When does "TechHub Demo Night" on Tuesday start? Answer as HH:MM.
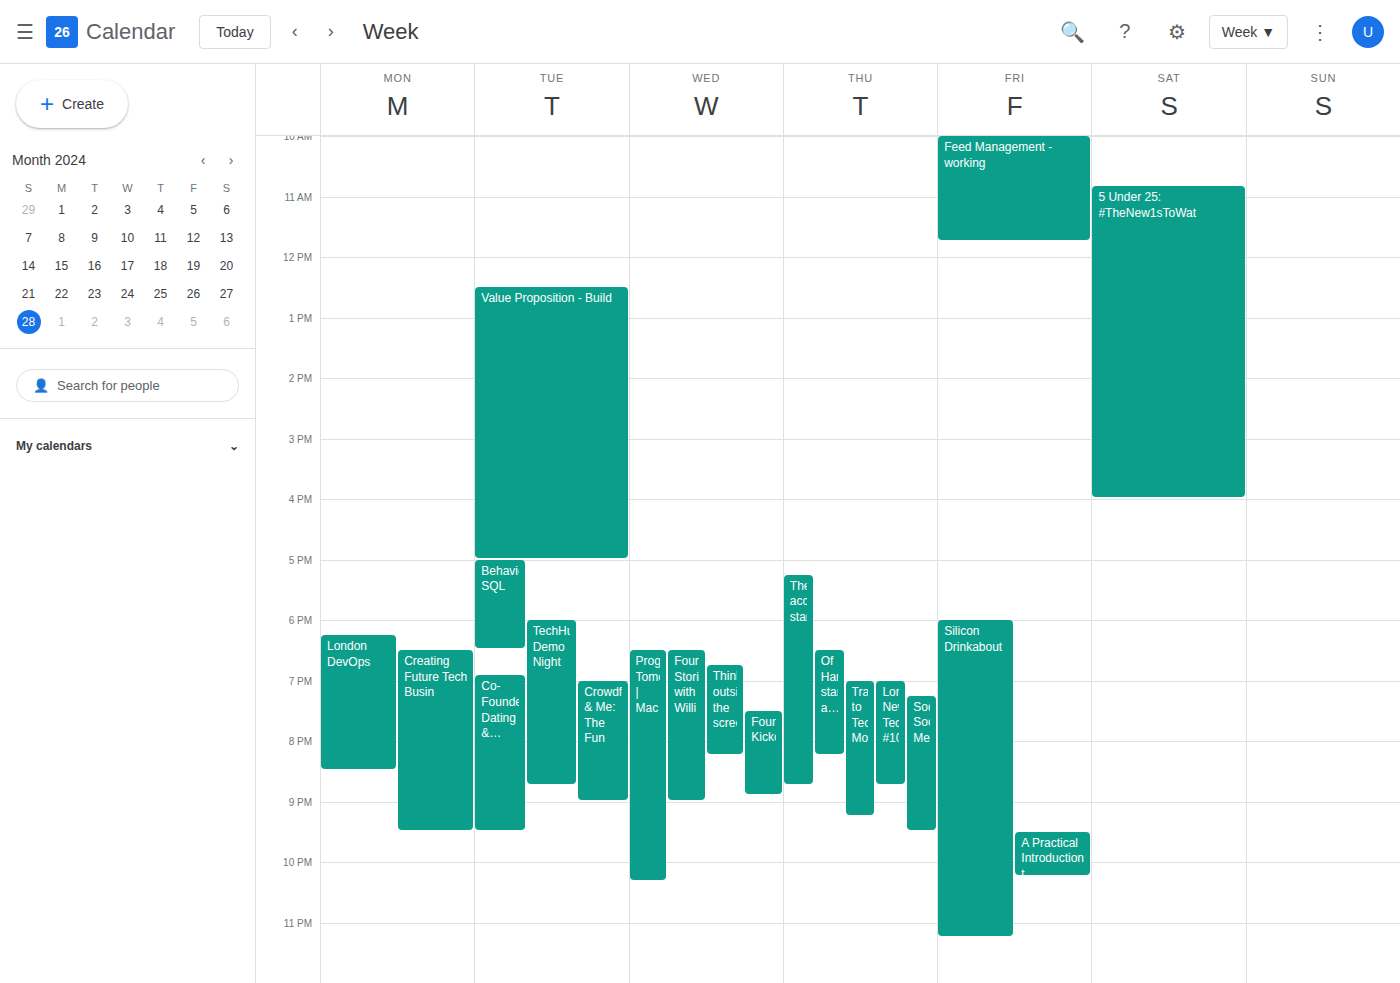
18:00